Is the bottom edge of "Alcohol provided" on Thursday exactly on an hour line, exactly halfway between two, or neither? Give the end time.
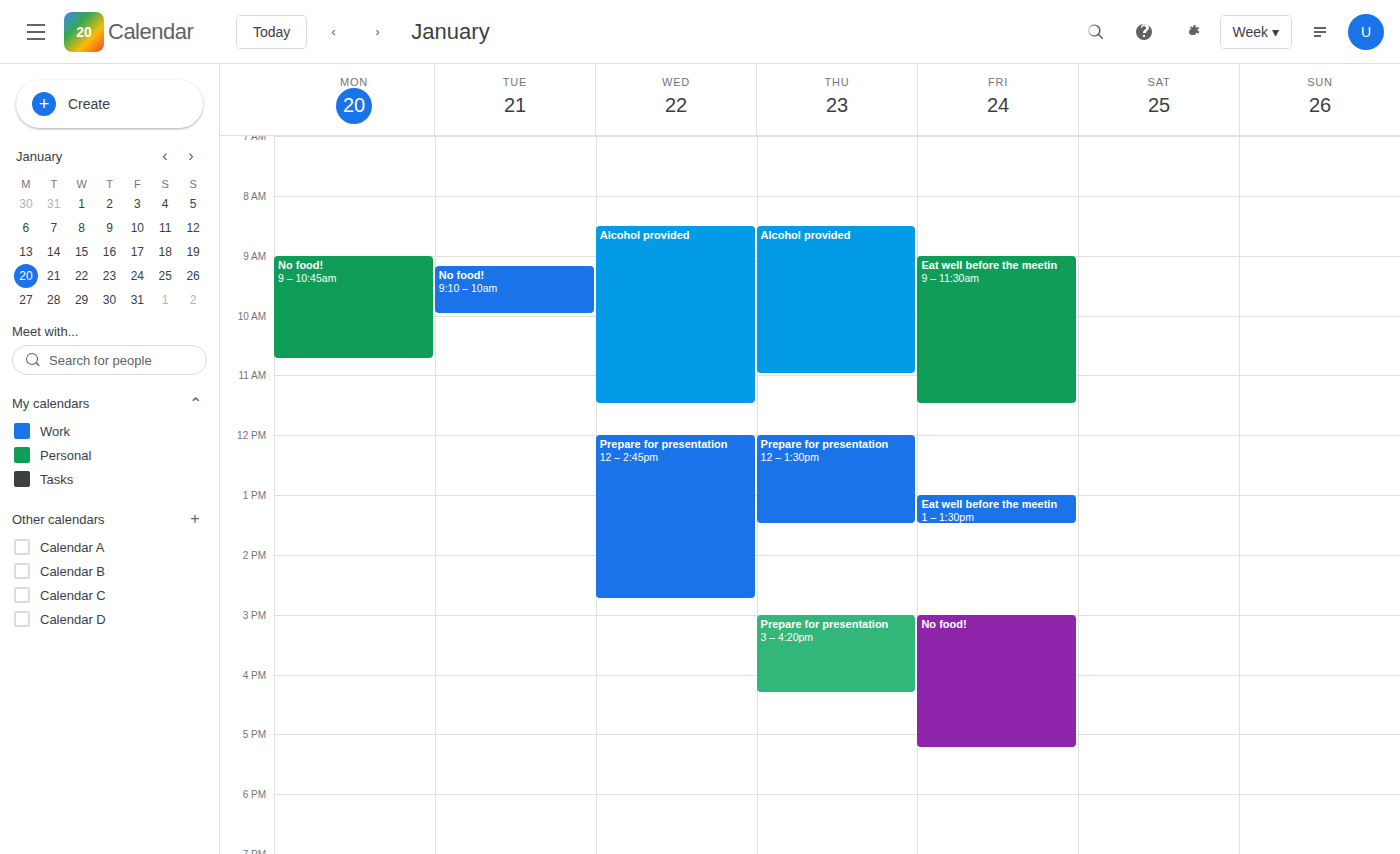
11:00 AM -- exactly on the 11 AM line.